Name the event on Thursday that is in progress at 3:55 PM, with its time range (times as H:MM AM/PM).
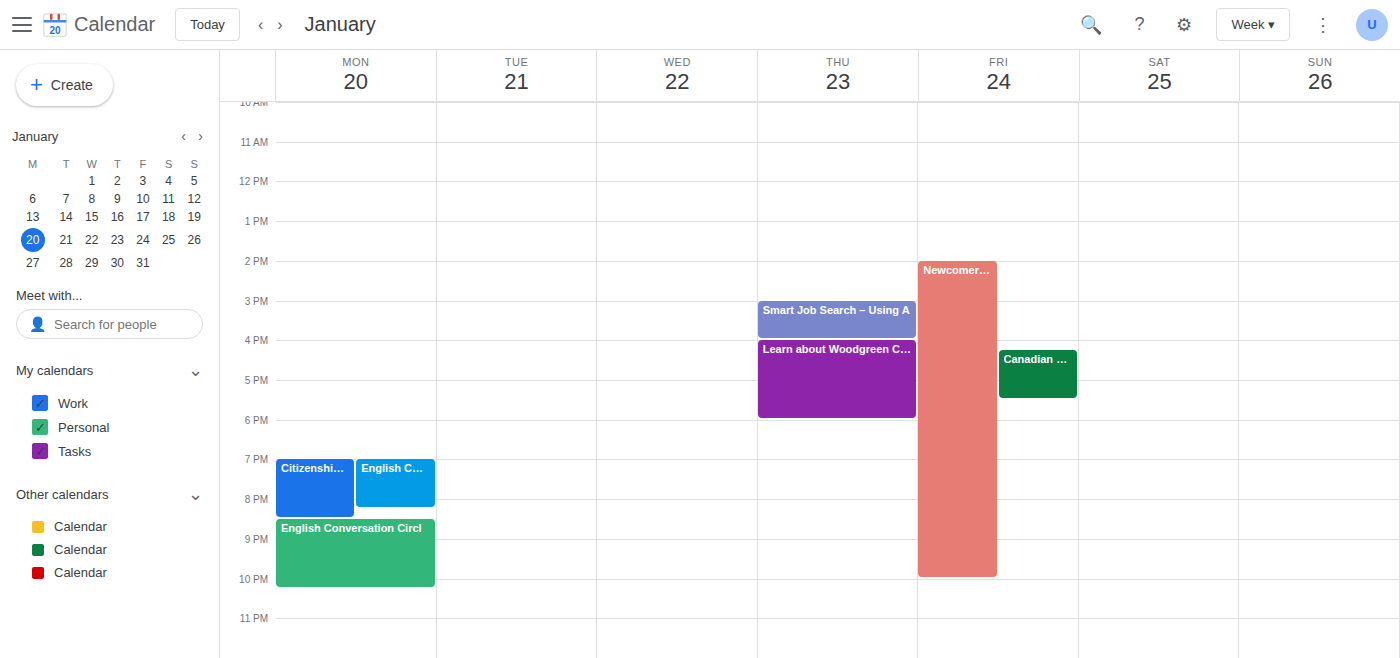
"Smart Job Search – Using A", 3:00 PM to 4:00 PM